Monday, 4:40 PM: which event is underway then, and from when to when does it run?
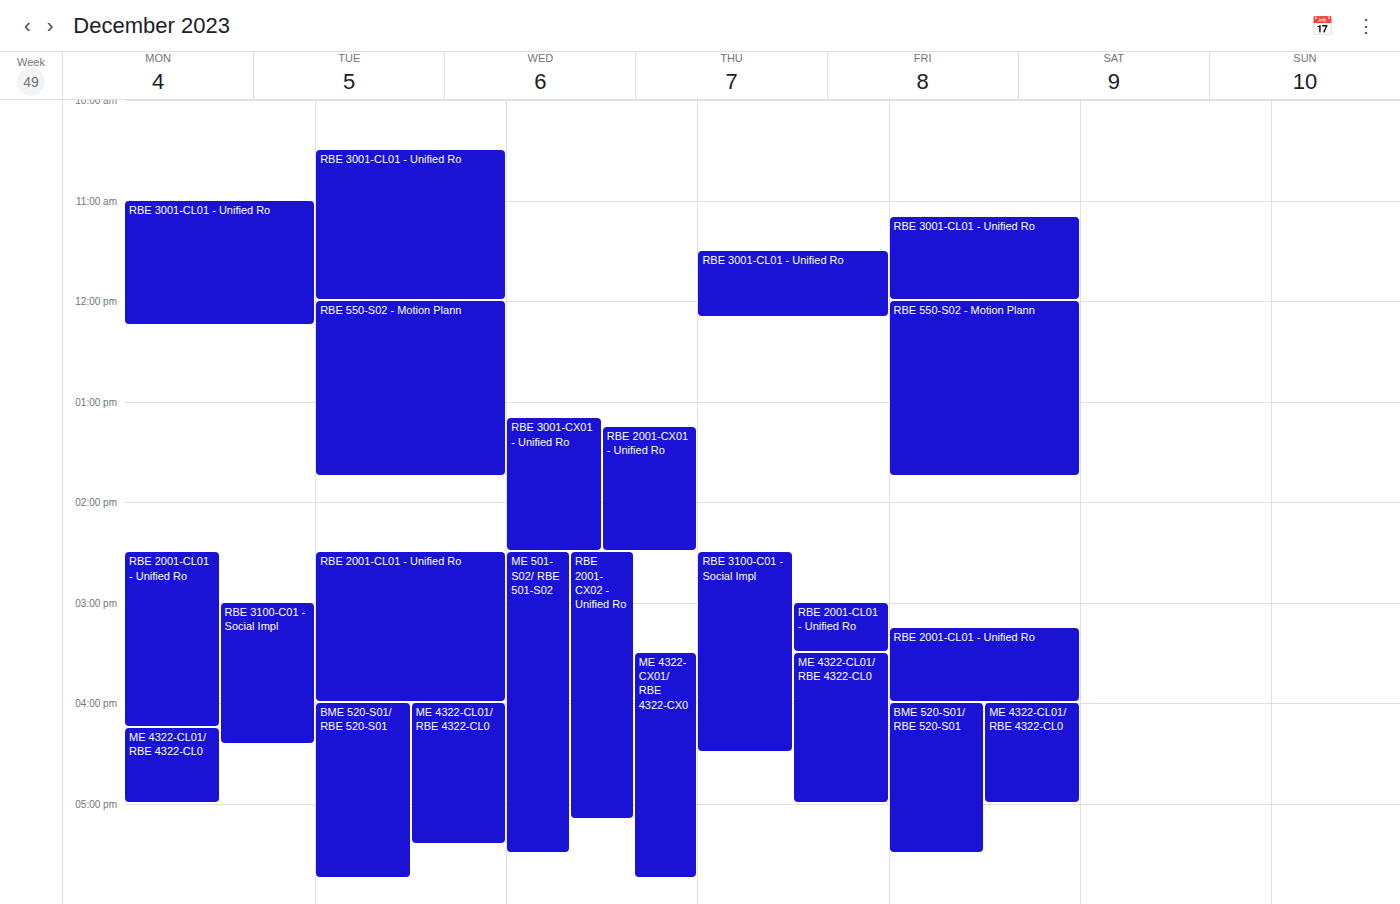
"ME 4322-CL01/ RBE 4322-CL0", 4:15 PM to 5:00 PM